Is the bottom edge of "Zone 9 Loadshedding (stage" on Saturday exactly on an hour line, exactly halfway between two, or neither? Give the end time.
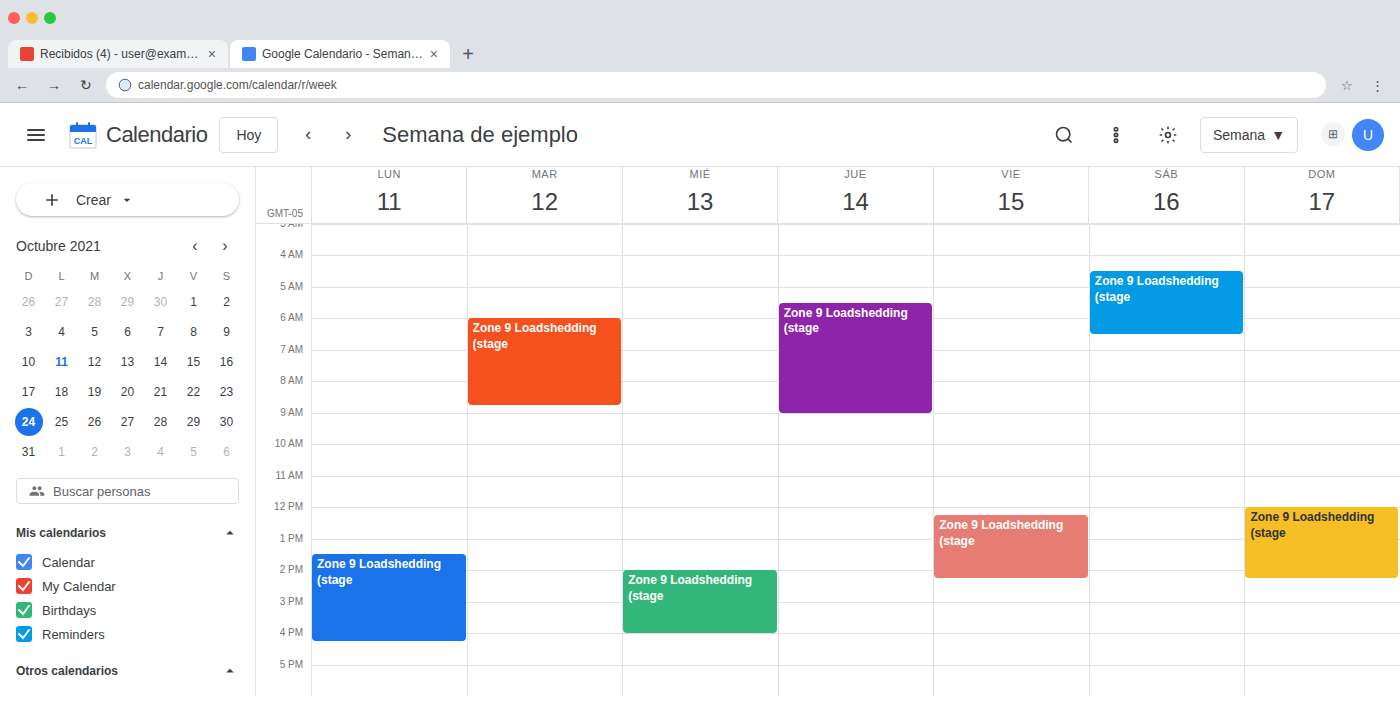
6:30 AM -- halfway between the 6 AM and 7 AM lines.